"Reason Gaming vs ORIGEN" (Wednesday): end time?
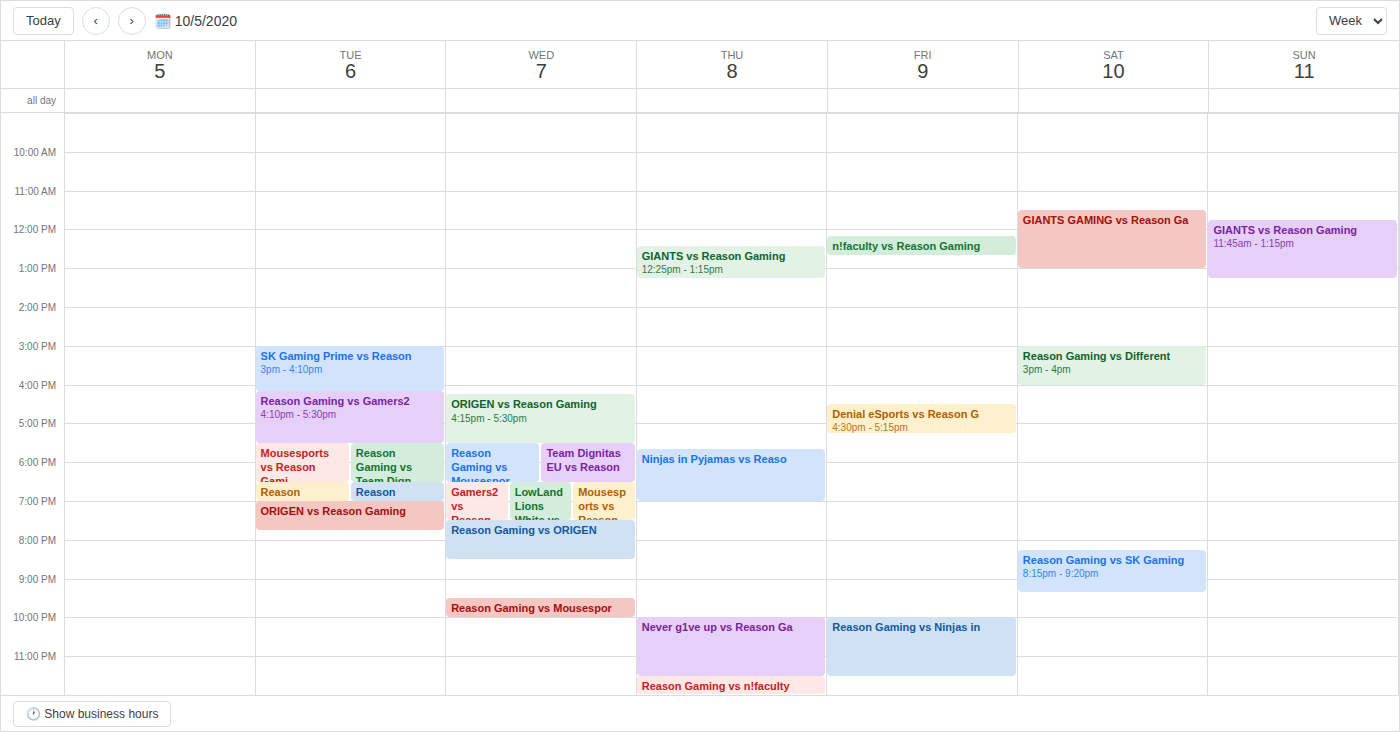
8:30 PM